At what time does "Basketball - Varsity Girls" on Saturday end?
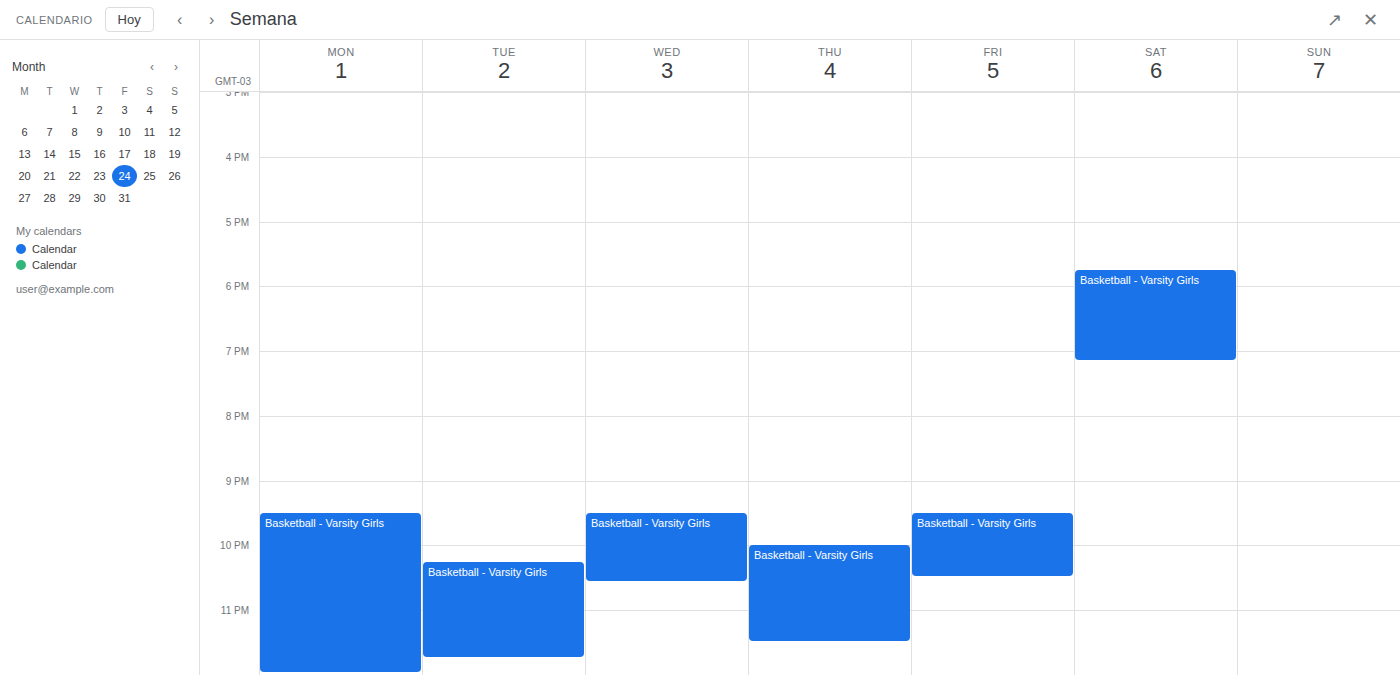
19:10